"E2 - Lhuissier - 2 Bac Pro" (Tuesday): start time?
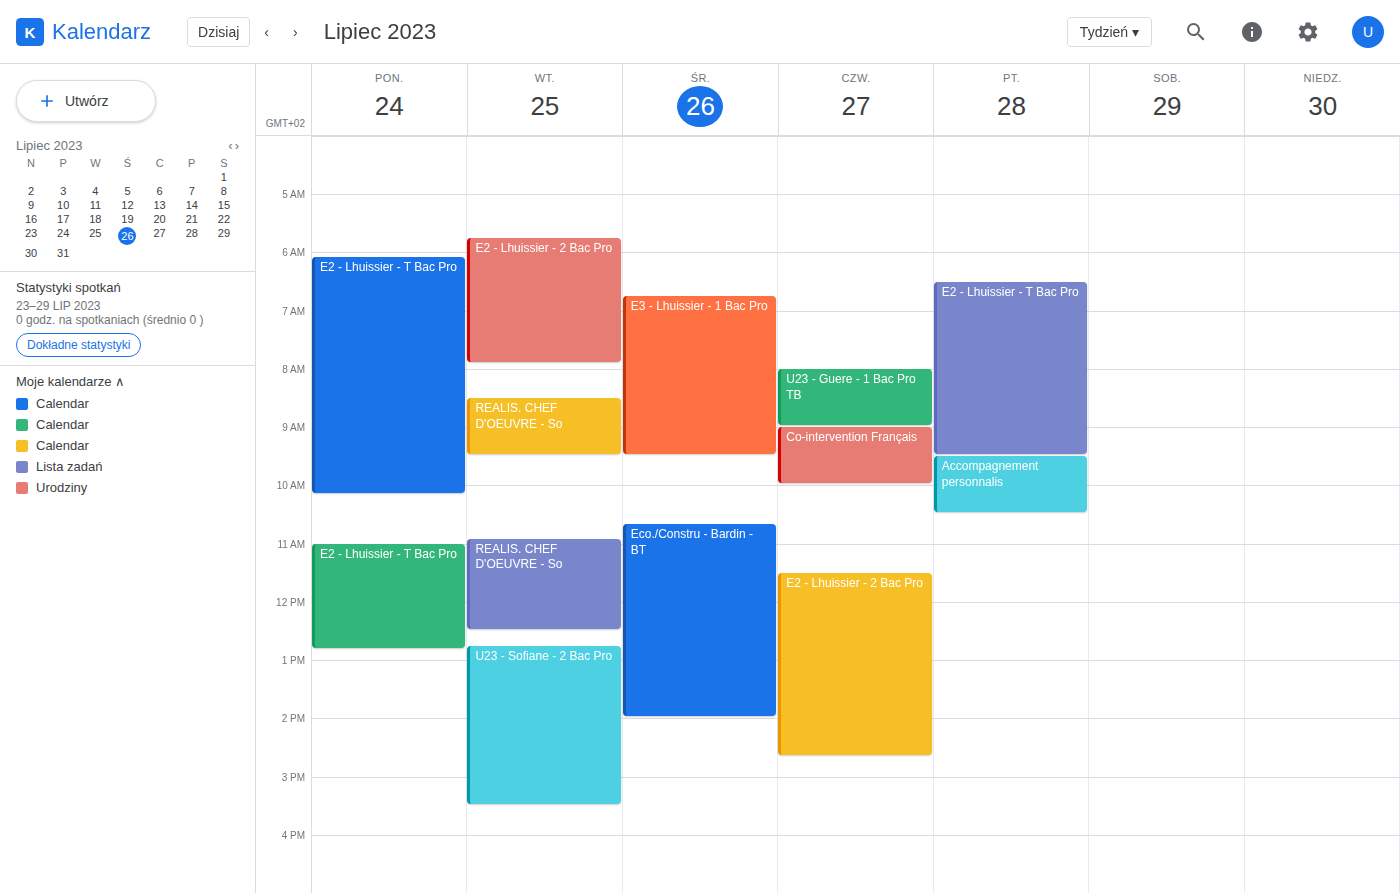
5:45 AM